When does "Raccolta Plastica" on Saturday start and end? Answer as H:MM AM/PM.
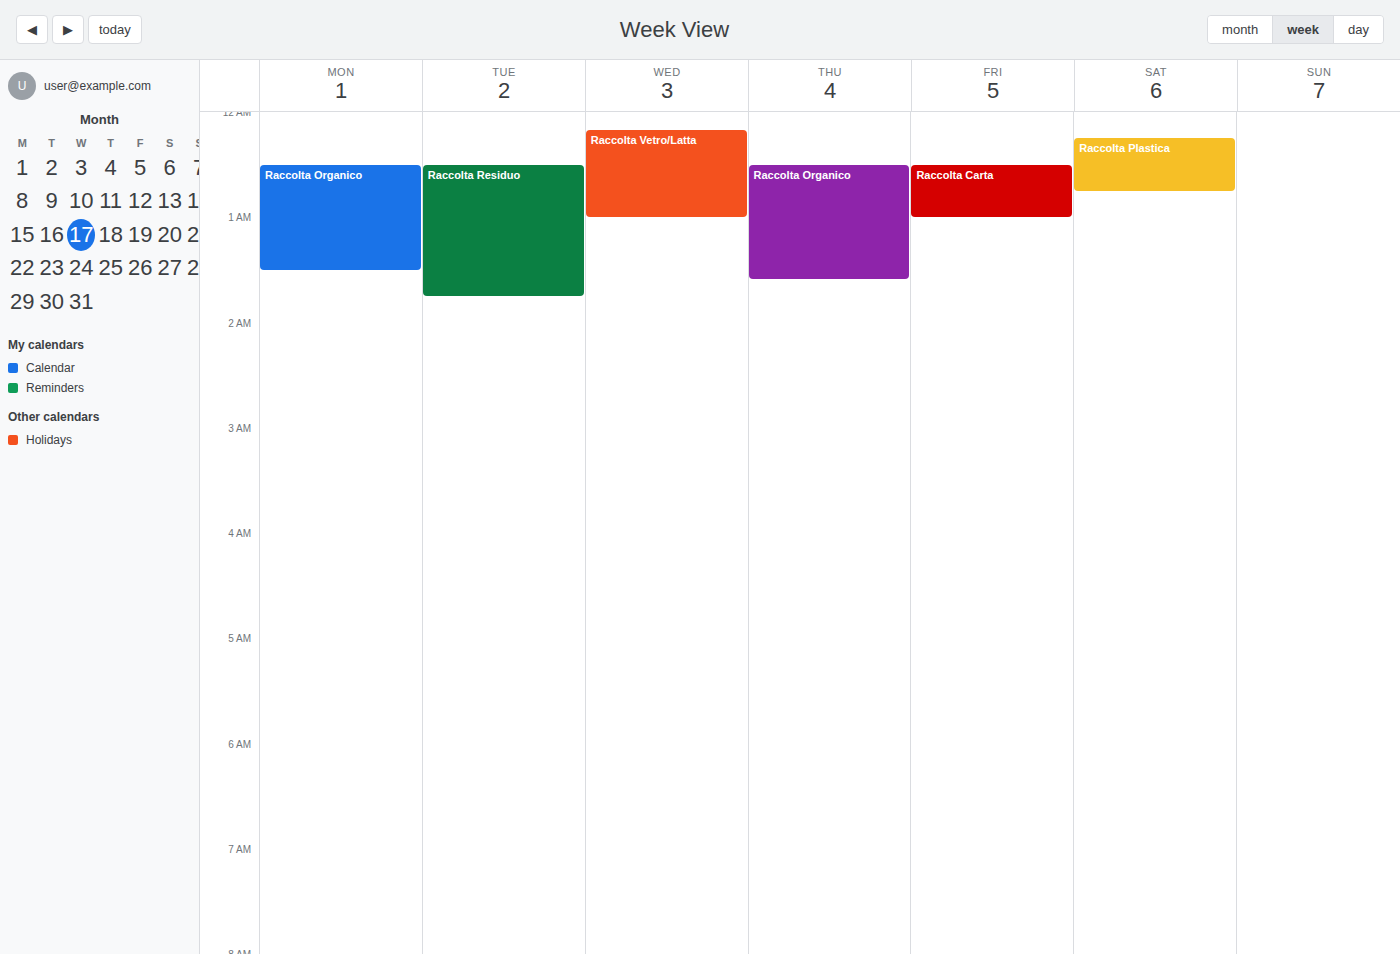
12:15 AM to 12:45 AM